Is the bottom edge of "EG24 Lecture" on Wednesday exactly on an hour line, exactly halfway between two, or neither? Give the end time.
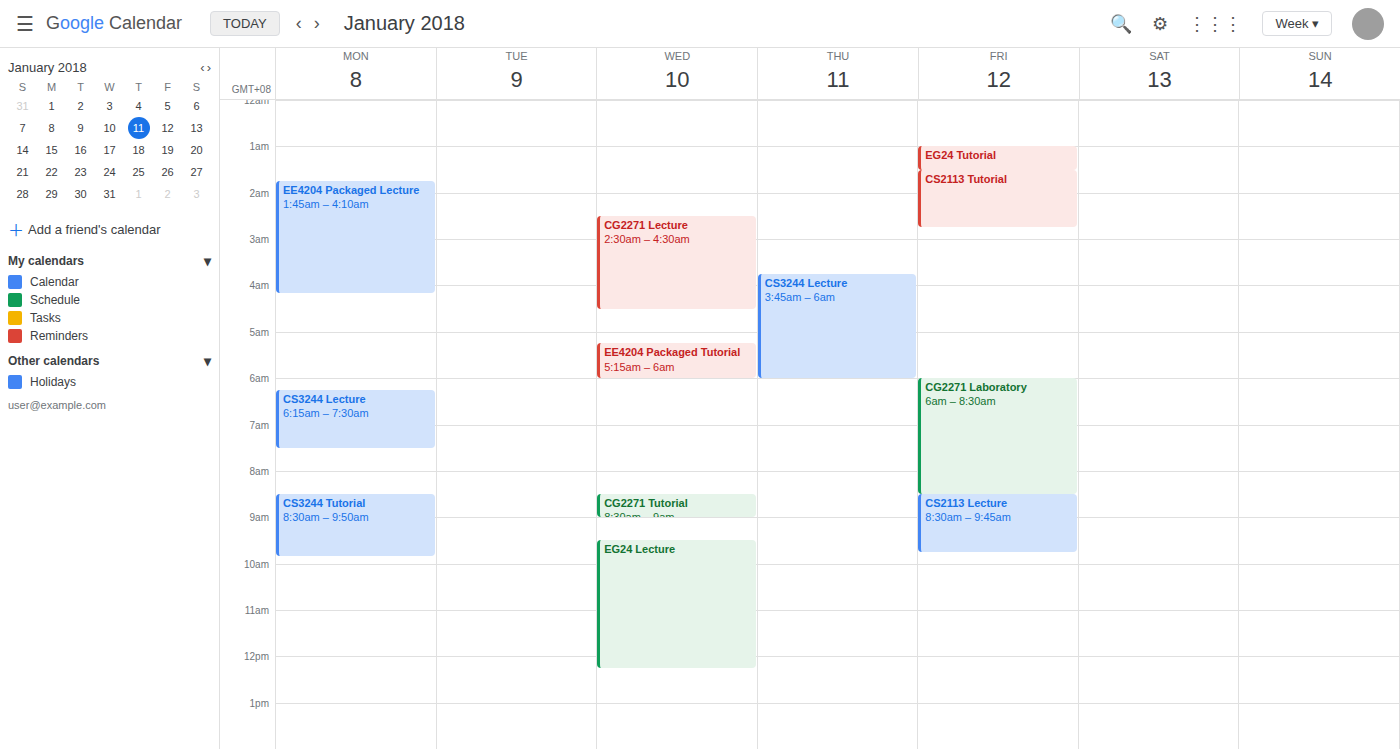
12:15 PM -- neither: a quarter of the way from the 12 PM line to the 1 PM line.